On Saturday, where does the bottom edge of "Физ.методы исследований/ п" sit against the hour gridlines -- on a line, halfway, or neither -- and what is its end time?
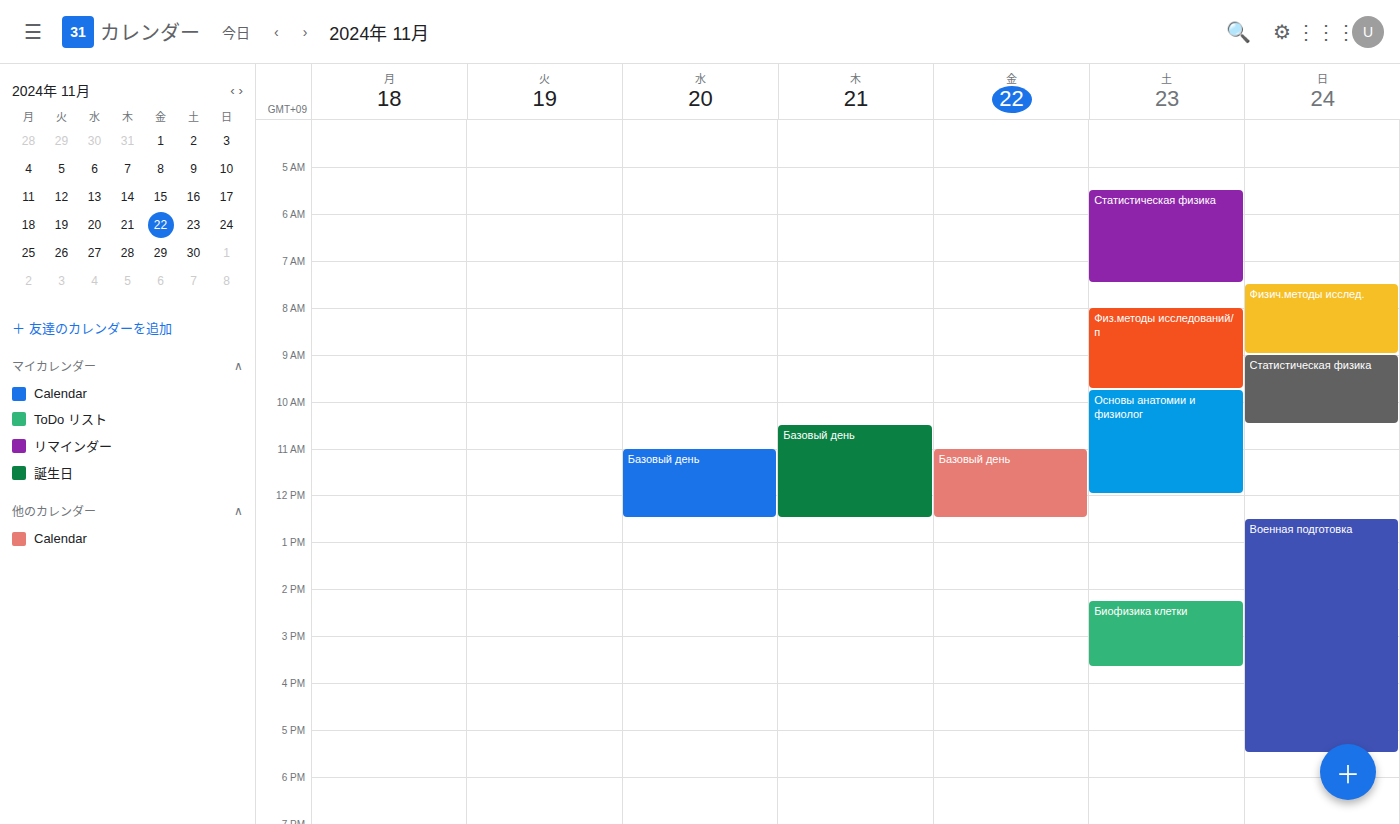
09:45 -- neither: three quarters of the way from the 09:00 line to the 10:00 line.